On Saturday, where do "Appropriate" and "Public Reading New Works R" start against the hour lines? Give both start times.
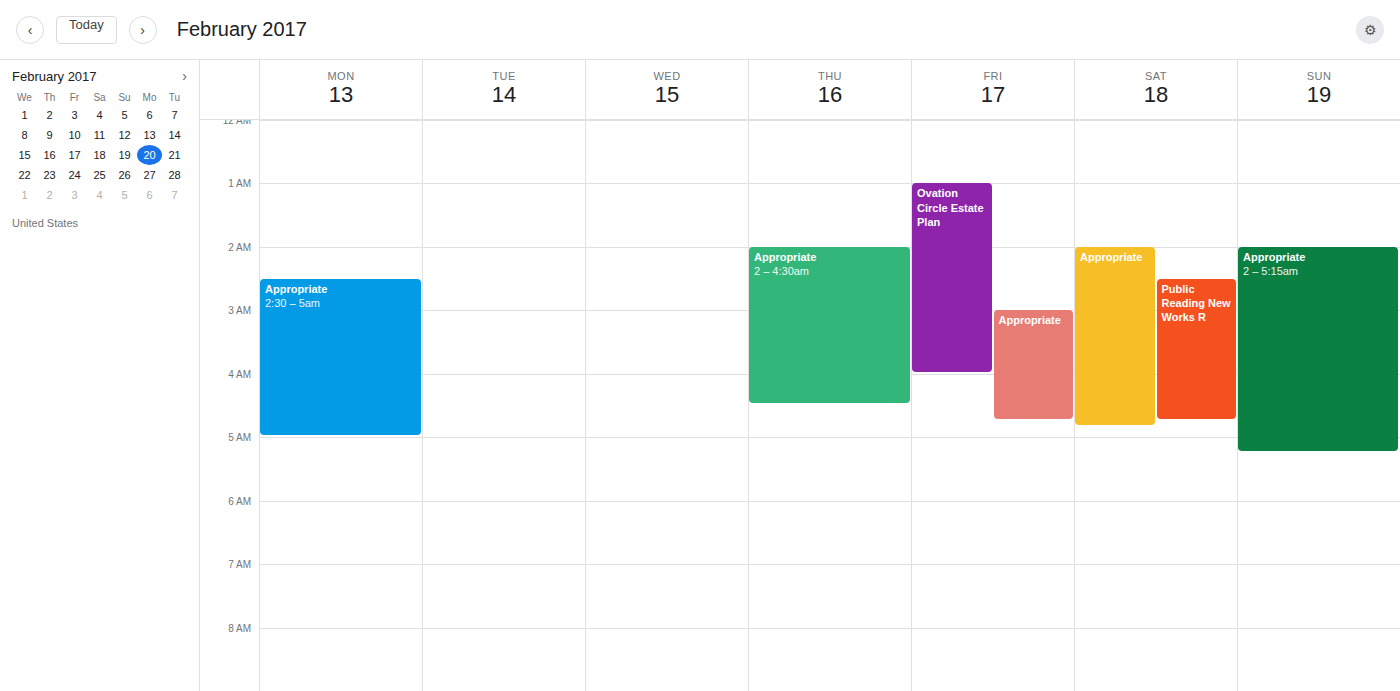
"Appropriate": 2:00 AM, exactly on the 2 AM line. "Public Reading New Works R": 2:30 AM, halfway between the 2 AM and 3 AM lines.